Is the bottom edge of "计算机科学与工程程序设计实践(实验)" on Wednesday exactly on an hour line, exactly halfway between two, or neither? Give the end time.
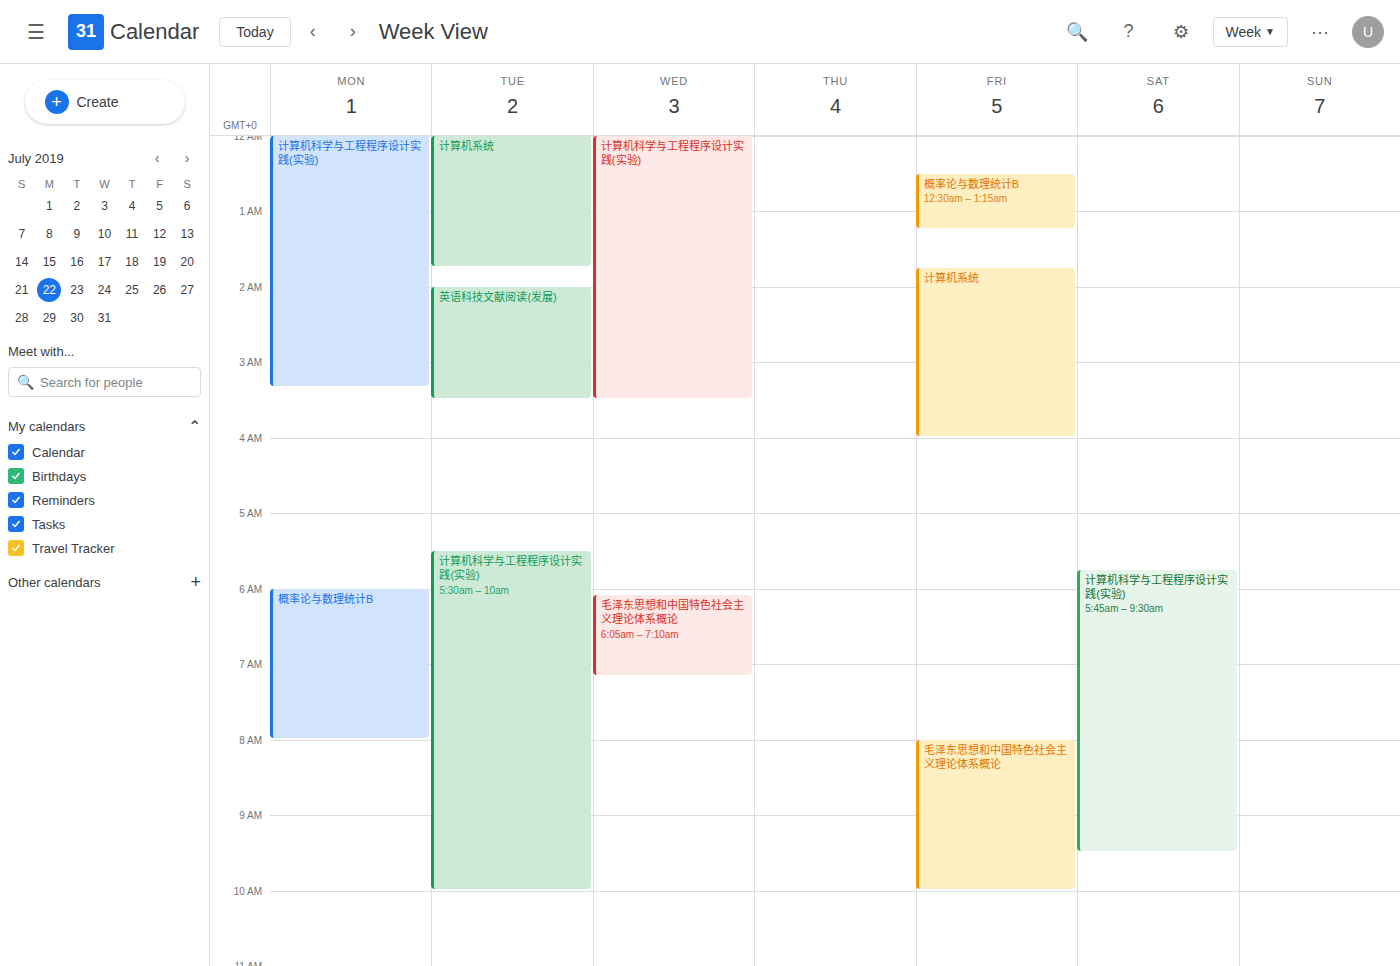
3:30 AM -- halfway between the 3 AM and 4 AM lines.